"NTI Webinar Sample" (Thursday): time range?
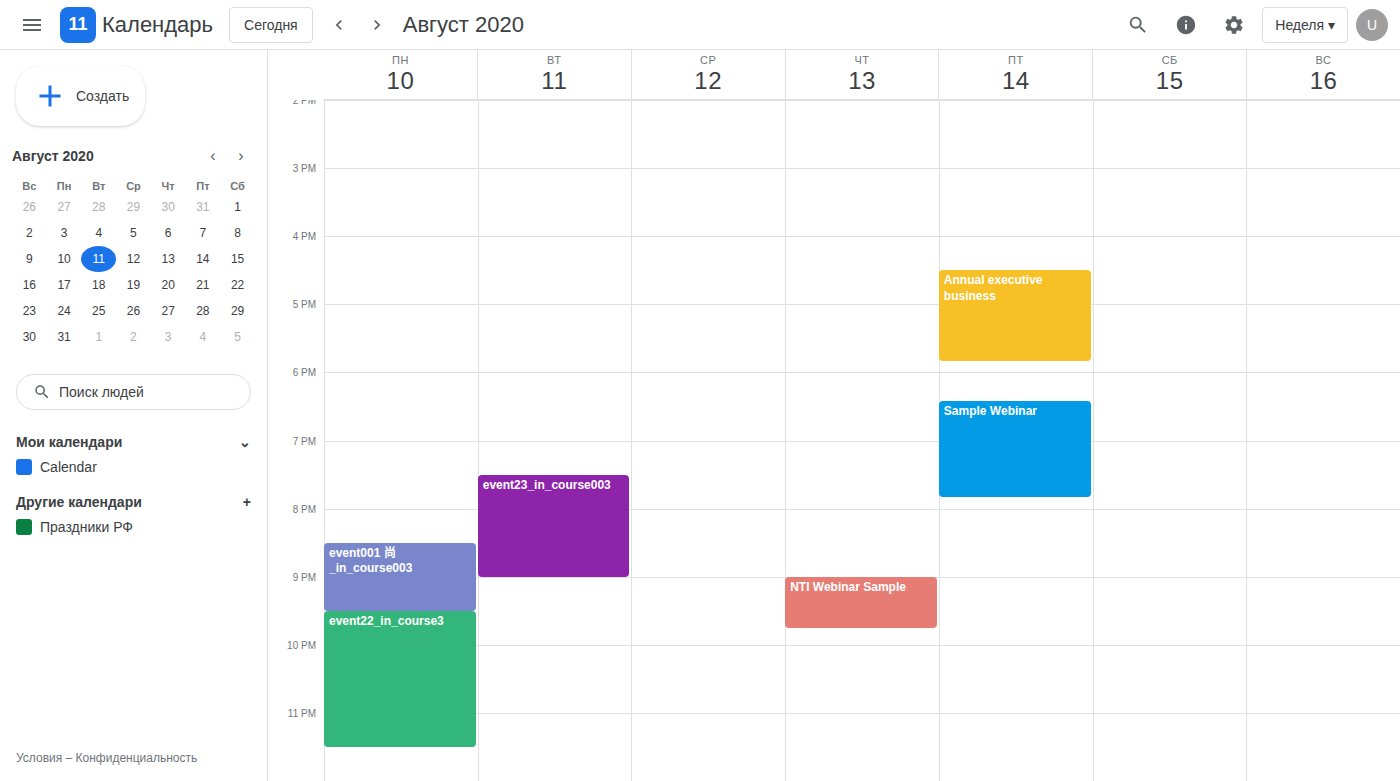
21:00 to 21:45